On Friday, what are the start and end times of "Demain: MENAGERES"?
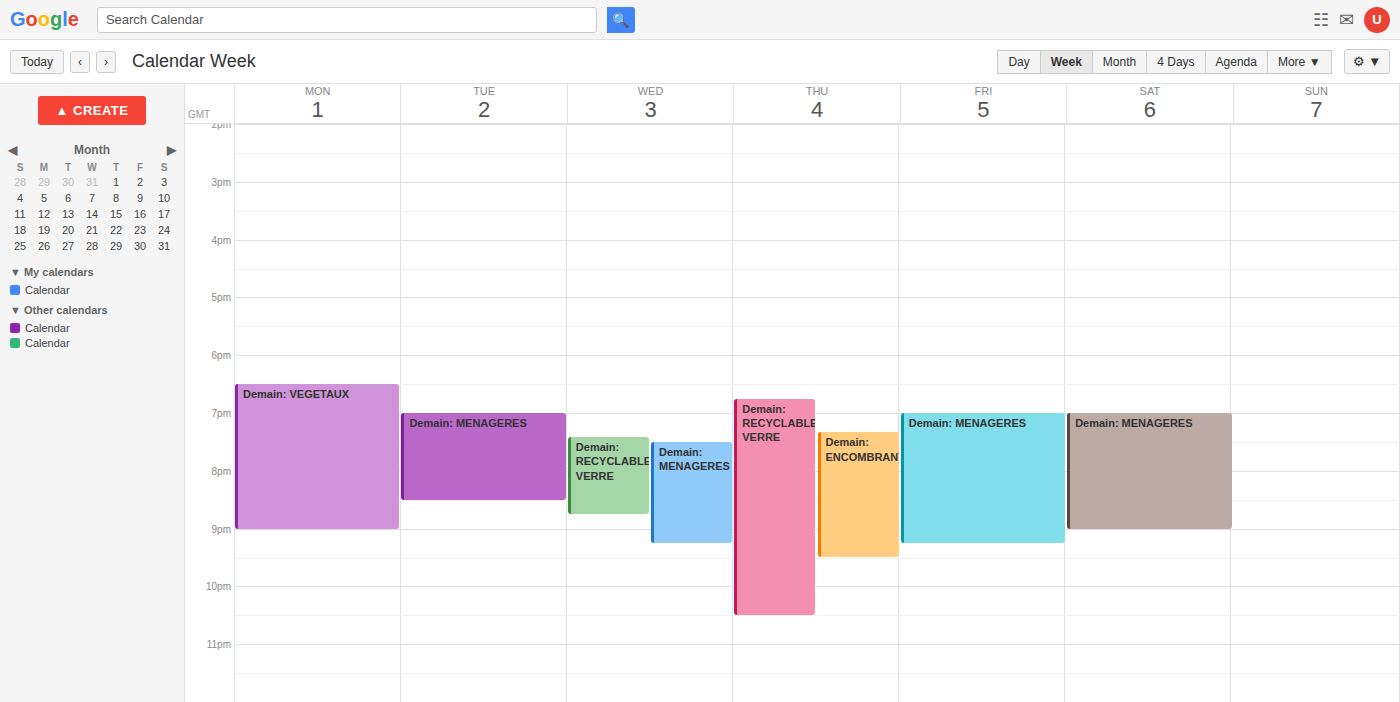
7:00 PM to 9:15 PM